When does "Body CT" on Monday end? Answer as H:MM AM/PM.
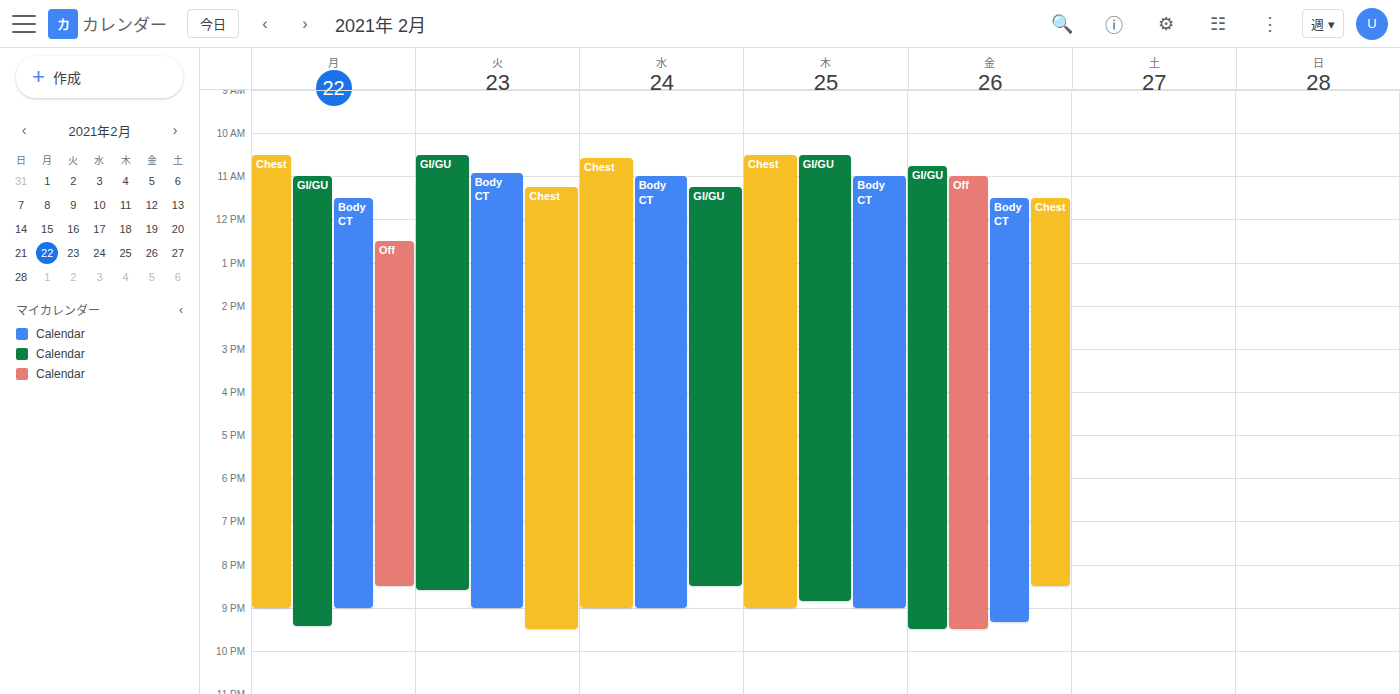
9:00 PM